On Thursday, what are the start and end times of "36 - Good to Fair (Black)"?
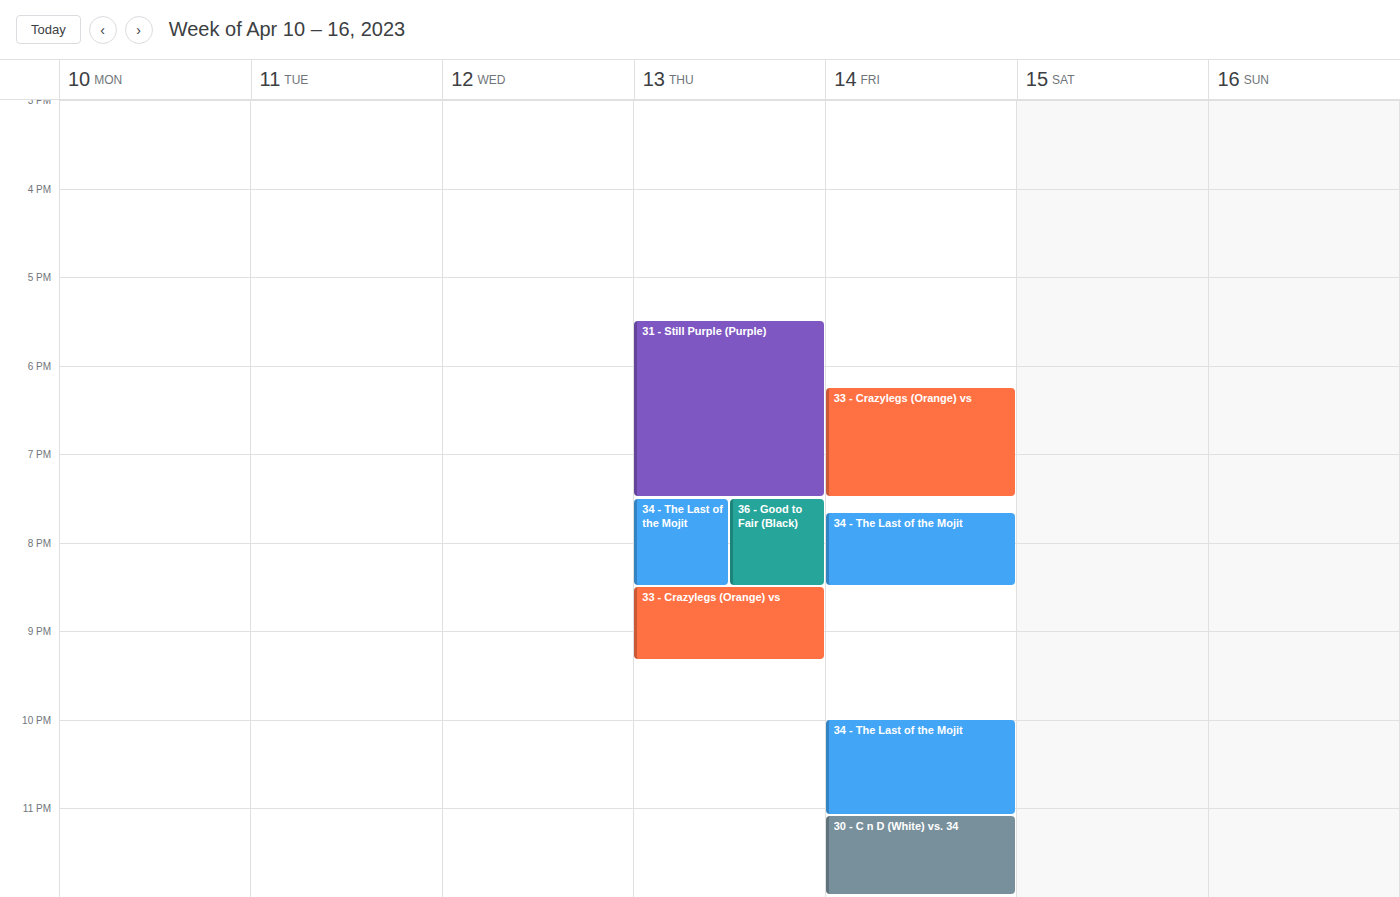
7:30 PM to 8:30 PM